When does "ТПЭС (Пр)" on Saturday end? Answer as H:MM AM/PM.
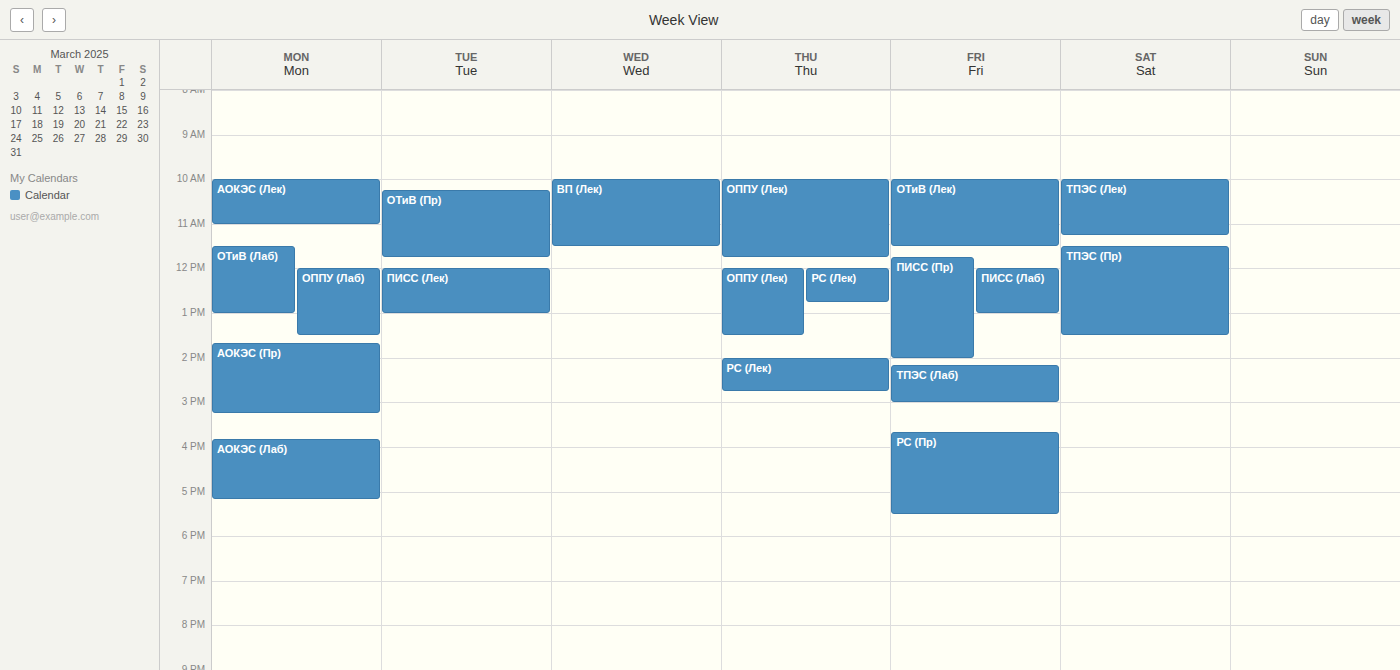
1:30 PM